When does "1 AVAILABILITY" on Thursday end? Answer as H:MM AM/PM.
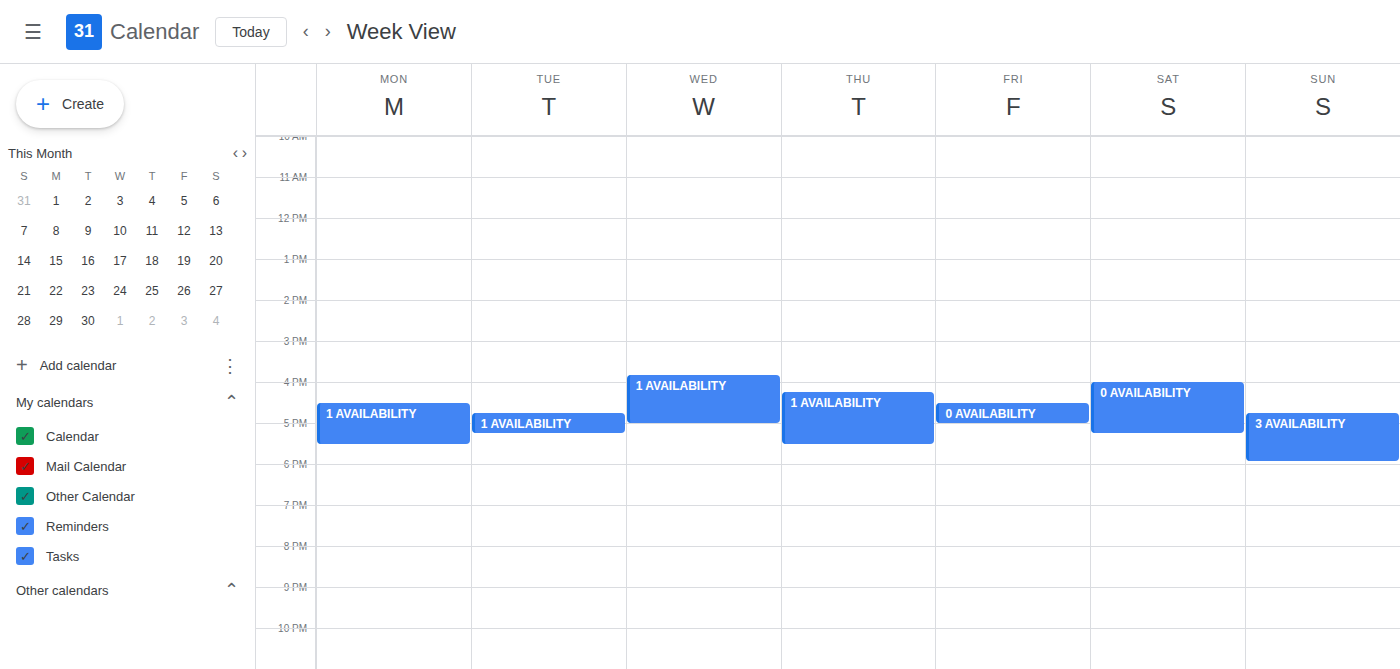
5:30 PM